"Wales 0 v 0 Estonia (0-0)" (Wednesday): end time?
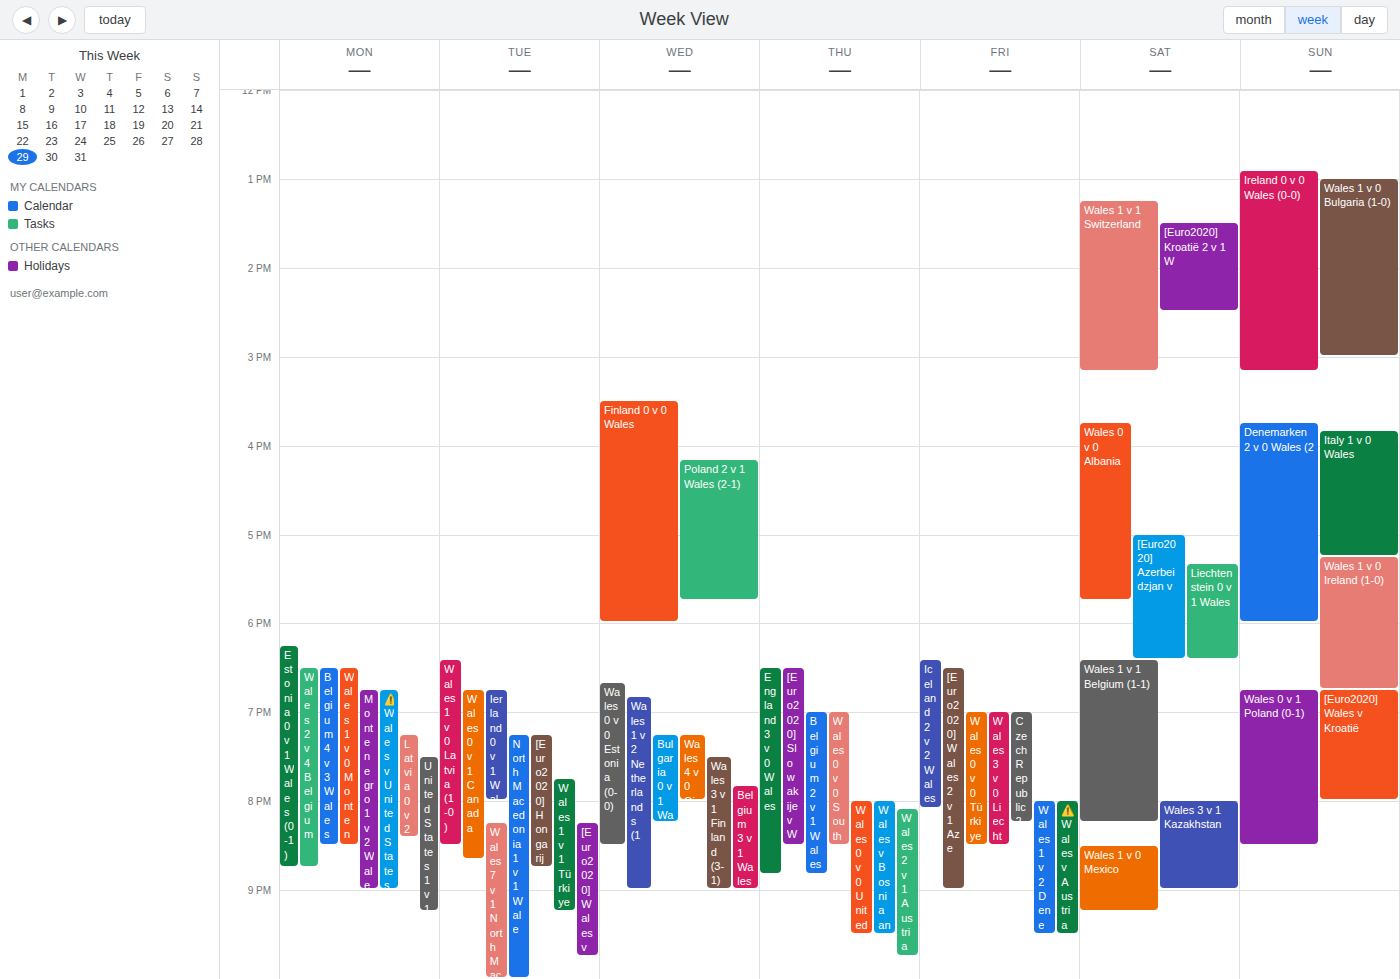
8:30 PM